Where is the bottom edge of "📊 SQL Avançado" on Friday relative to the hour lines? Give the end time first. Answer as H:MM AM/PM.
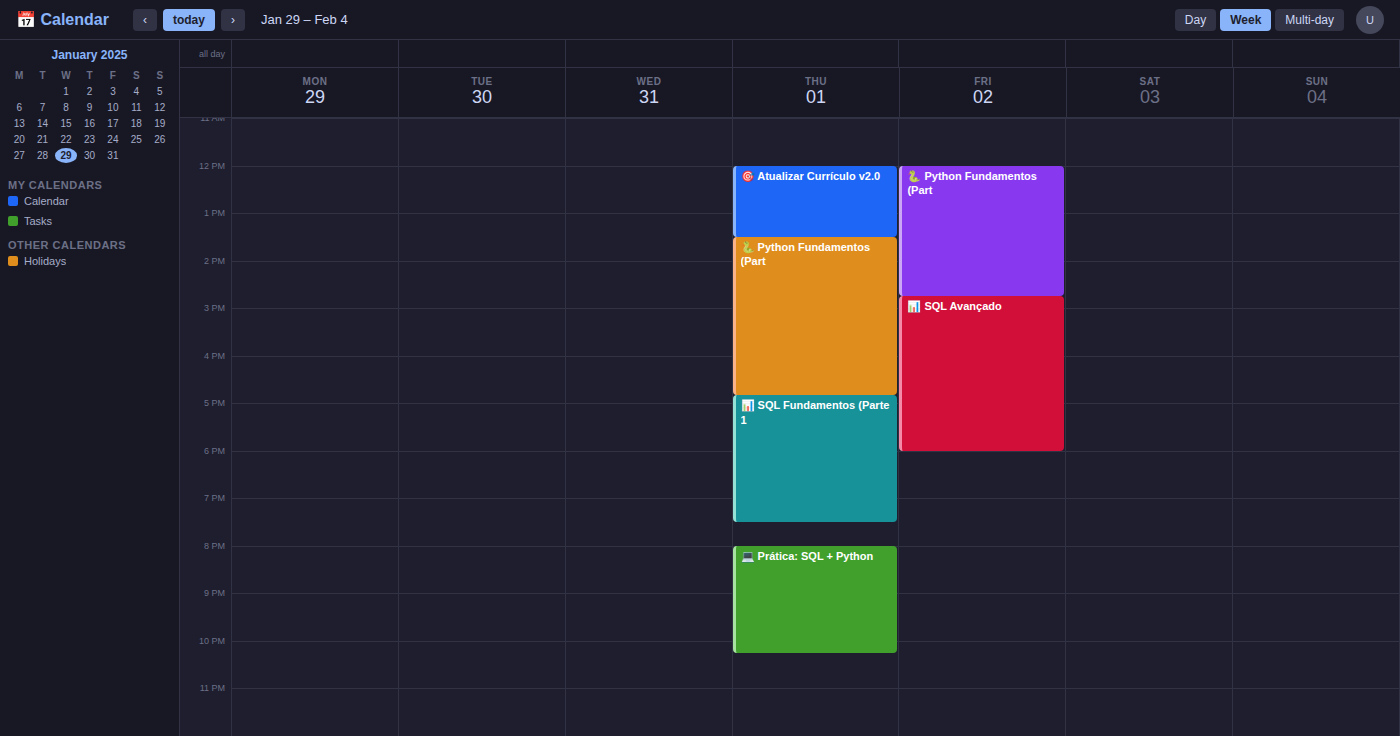
6:00 PM -- exactly on the 6 PM line.